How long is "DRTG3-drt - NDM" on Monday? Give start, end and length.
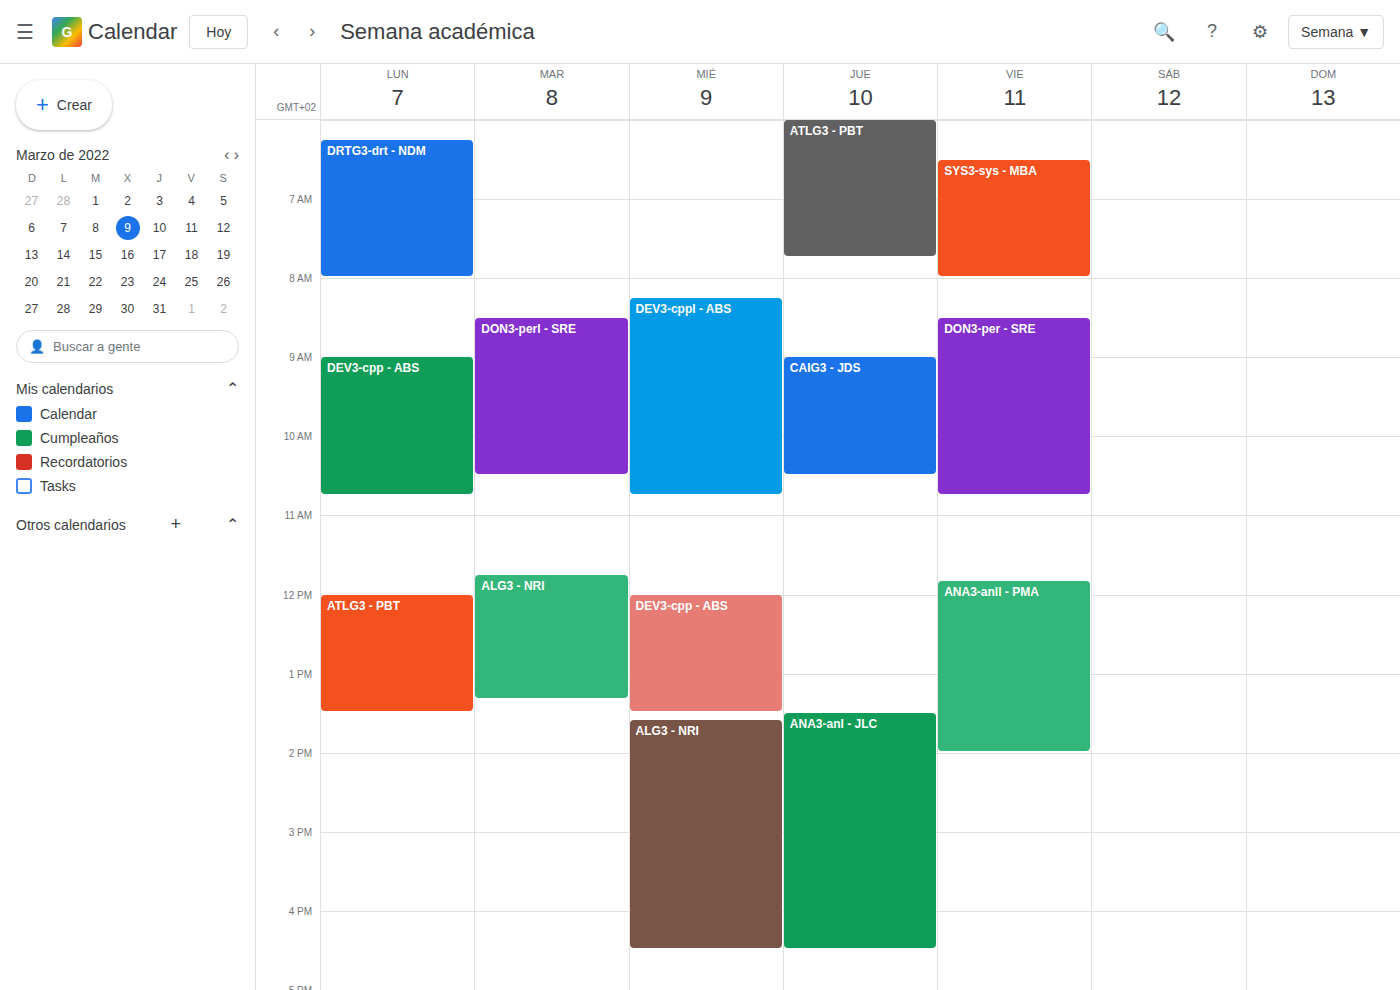
6:15 AM to 8:00 AM, 1 hour 45 minutes